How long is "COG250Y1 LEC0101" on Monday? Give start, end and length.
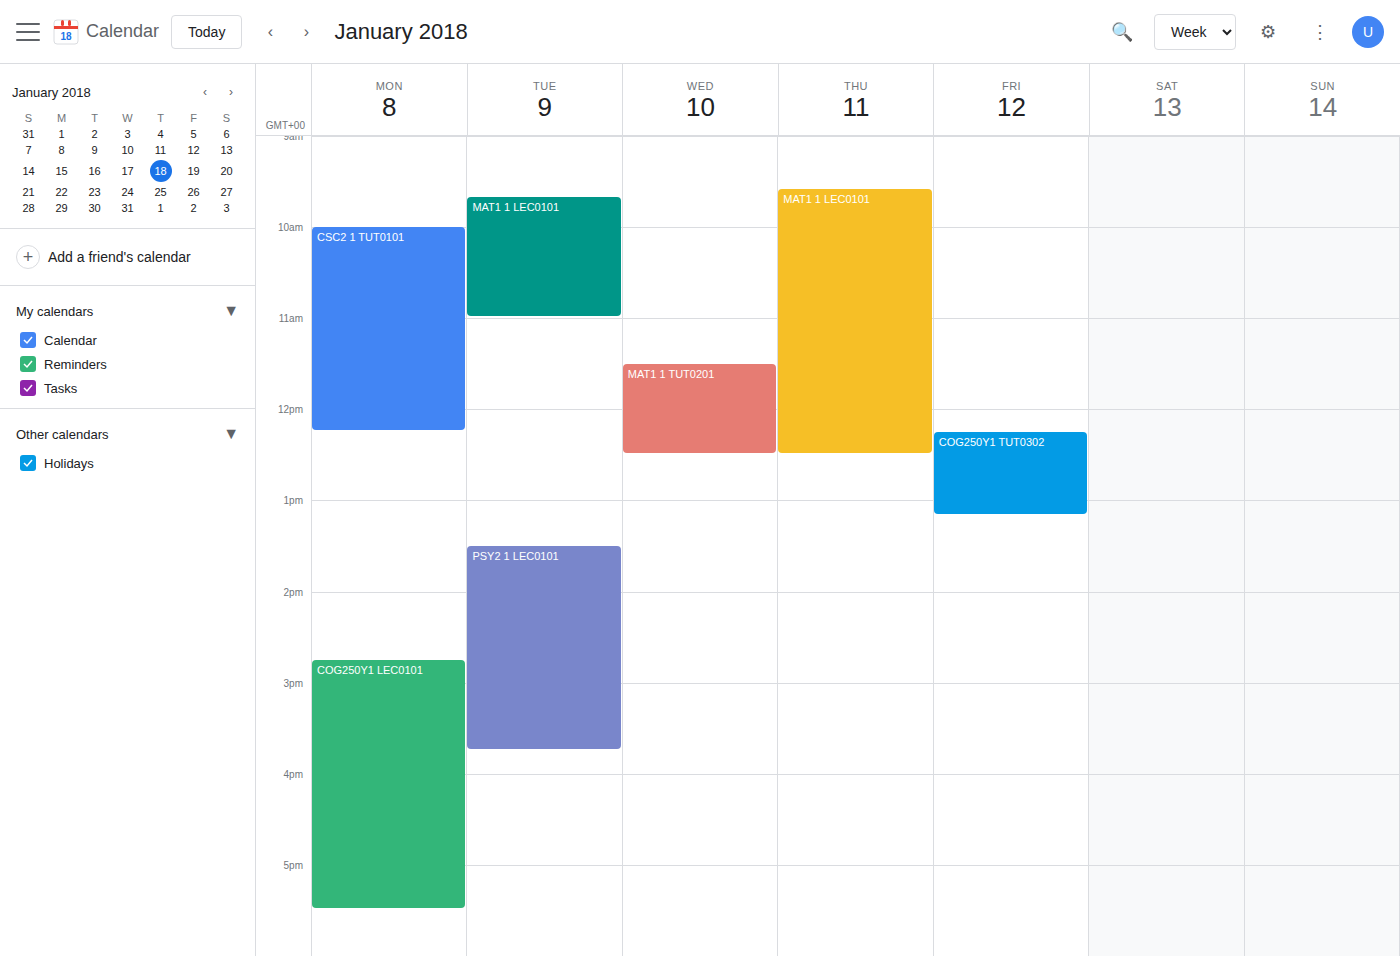
2:45 PM to 5:30 PM, 2 hours 45 minutes